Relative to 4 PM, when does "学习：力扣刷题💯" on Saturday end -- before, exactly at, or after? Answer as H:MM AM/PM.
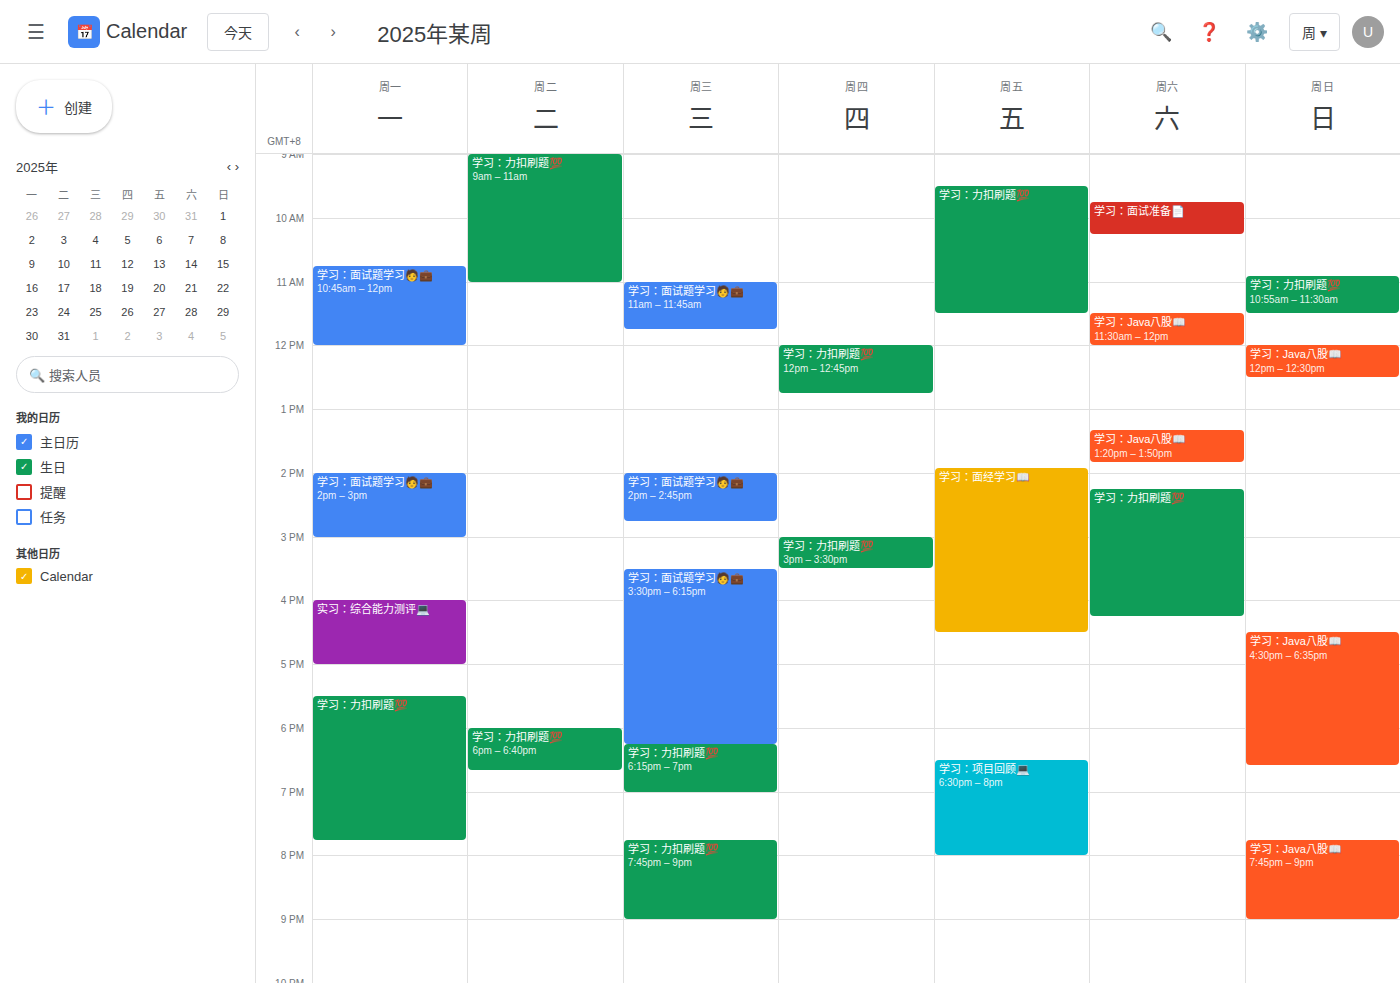
4:15 PM -- after 4 PM, 15 minutes below the 4 PM line.